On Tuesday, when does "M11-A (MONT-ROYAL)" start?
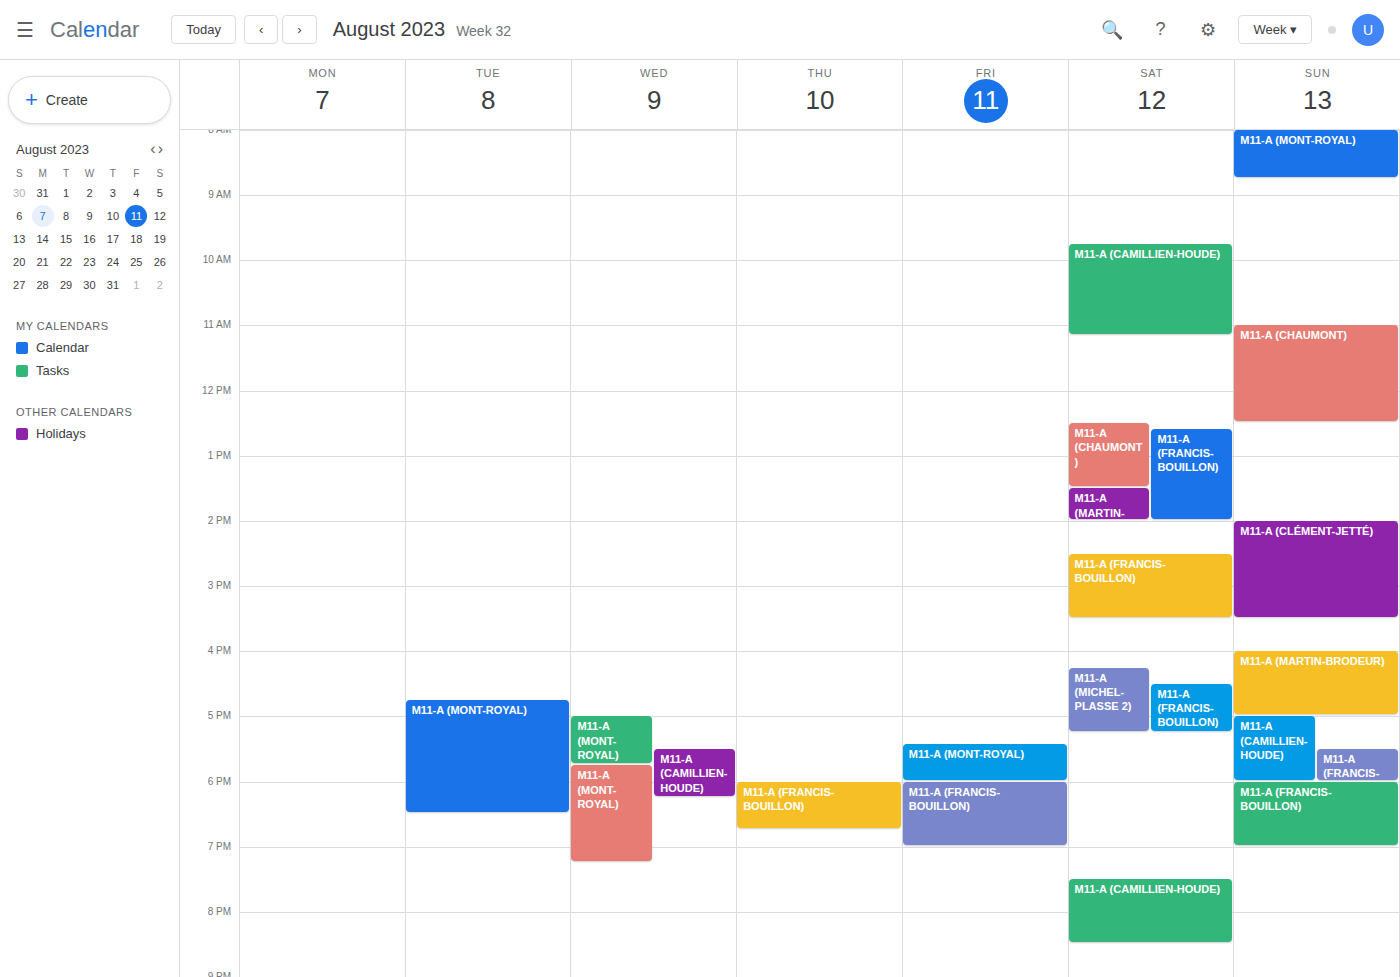
4:45 PM